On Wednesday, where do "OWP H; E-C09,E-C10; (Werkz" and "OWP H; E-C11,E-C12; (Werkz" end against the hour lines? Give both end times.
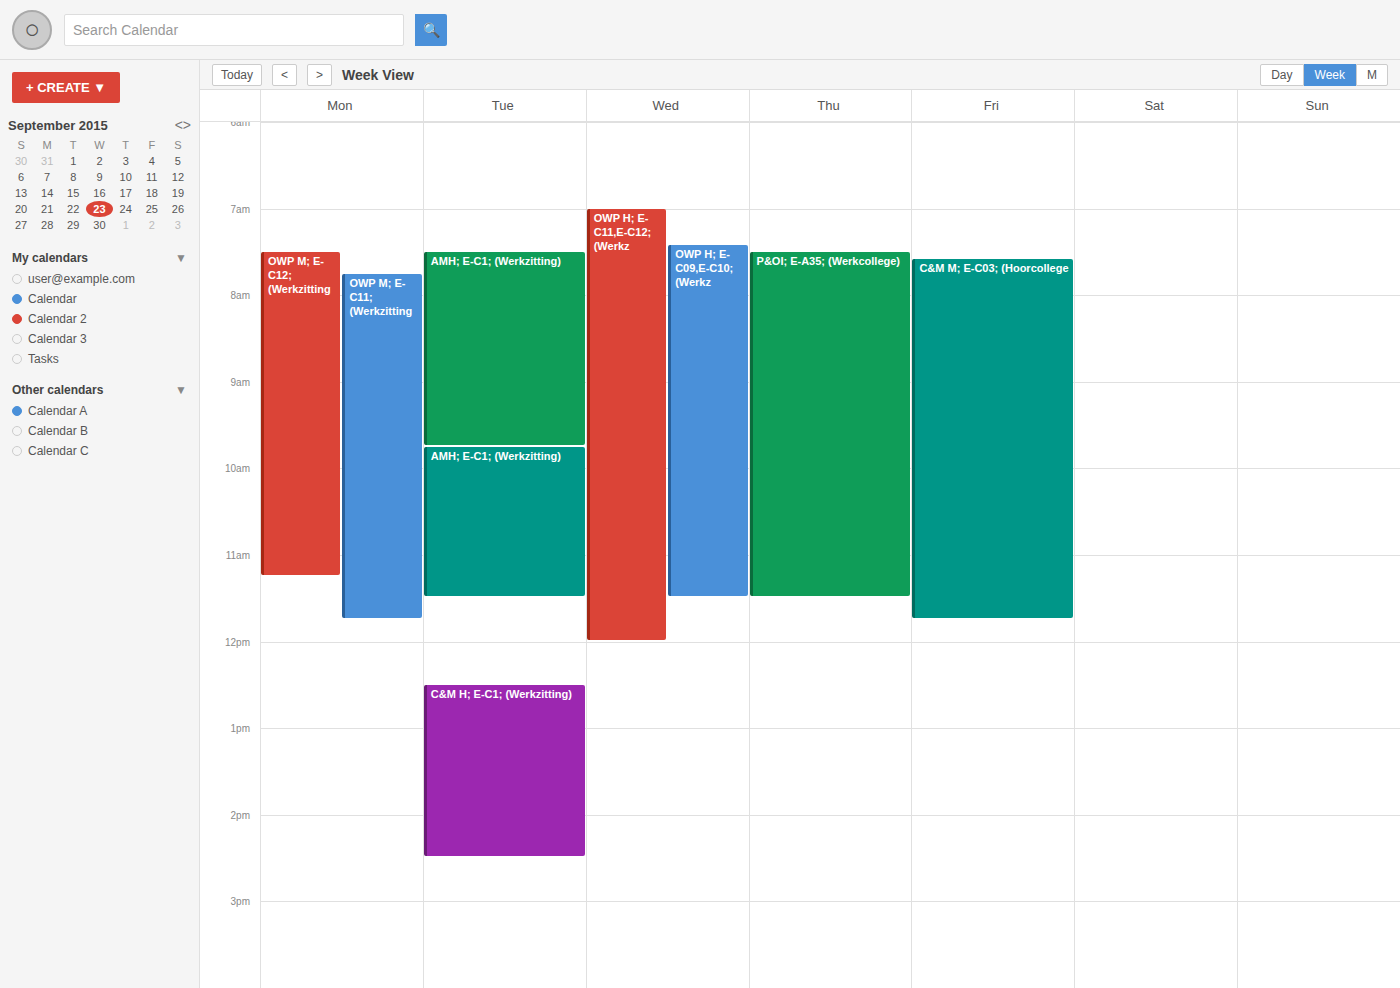
"OWP H; E-C09,E-C10; (Werkz": 11:30 AM, halfway between the 11 AM and 12 PM lines. "OWP H; E-C11,E-C12; (Werkz": 12:00 PM, exactly on the 12 PM line.